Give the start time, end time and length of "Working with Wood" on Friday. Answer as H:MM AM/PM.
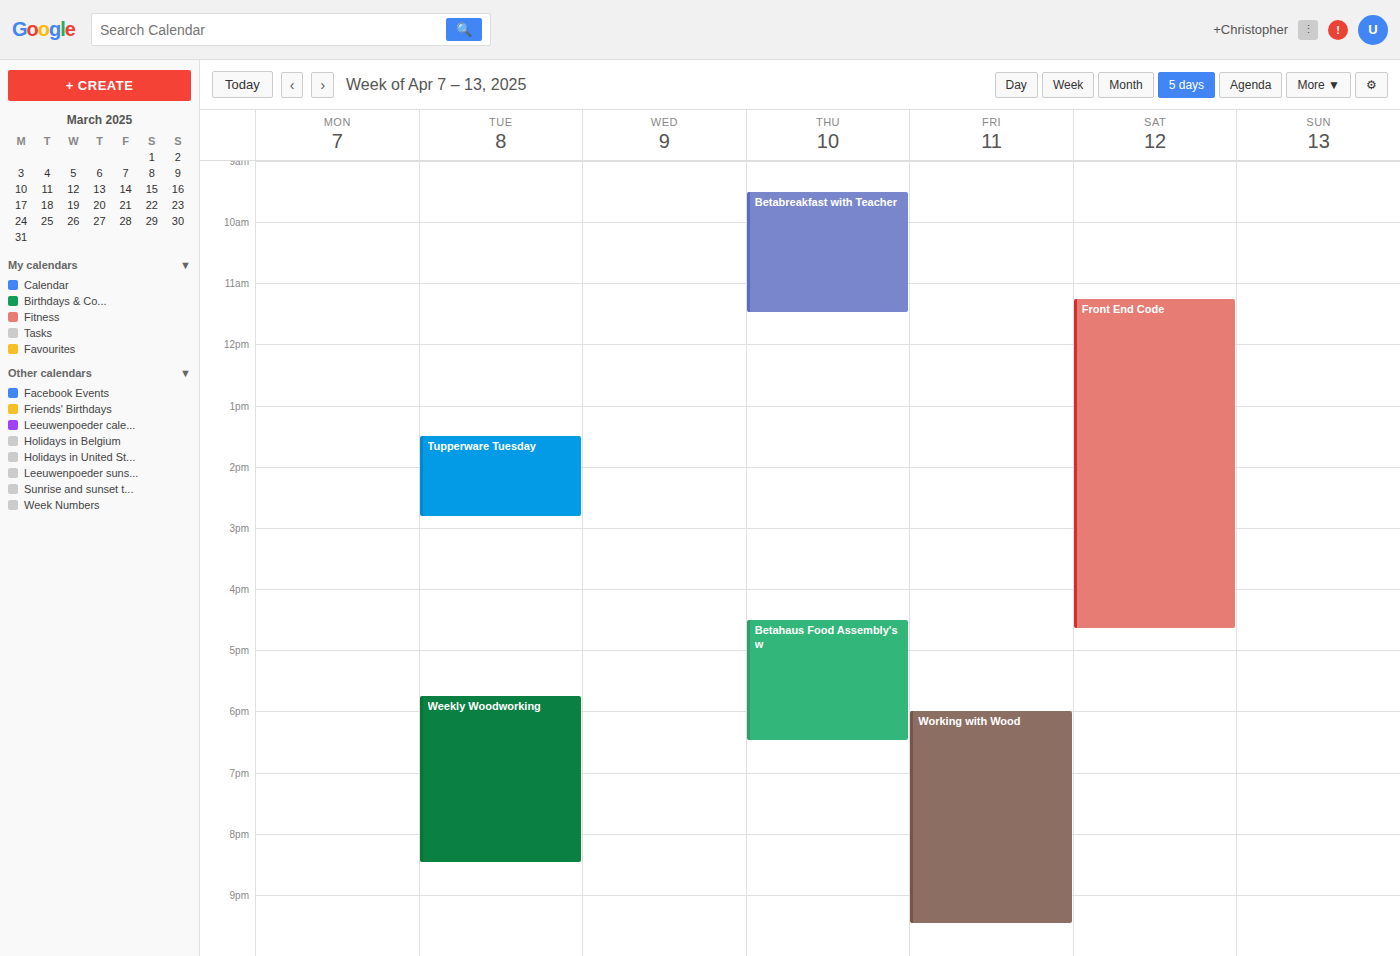
6:00 PM to 9:30 PM, 3 hours 30 minutes